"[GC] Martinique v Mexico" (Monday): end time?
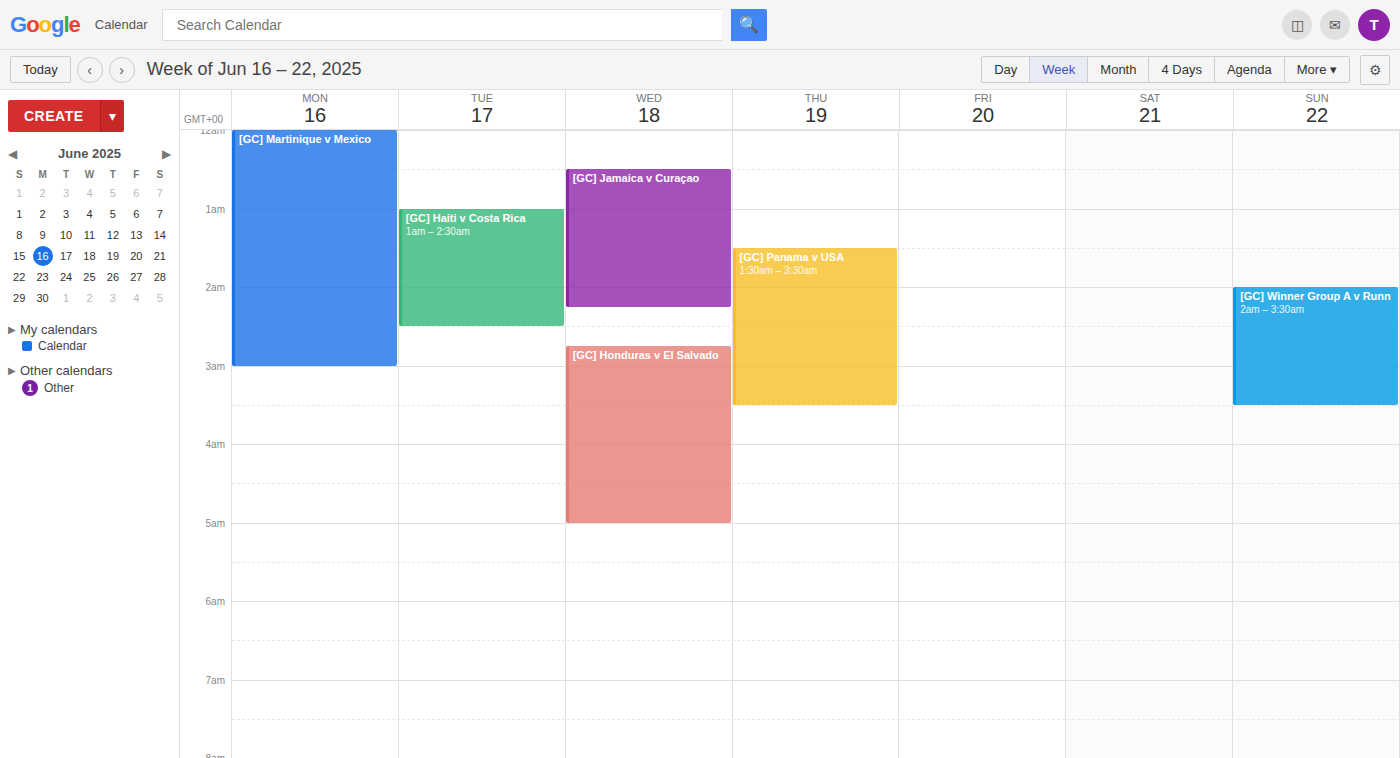
3:00 AM